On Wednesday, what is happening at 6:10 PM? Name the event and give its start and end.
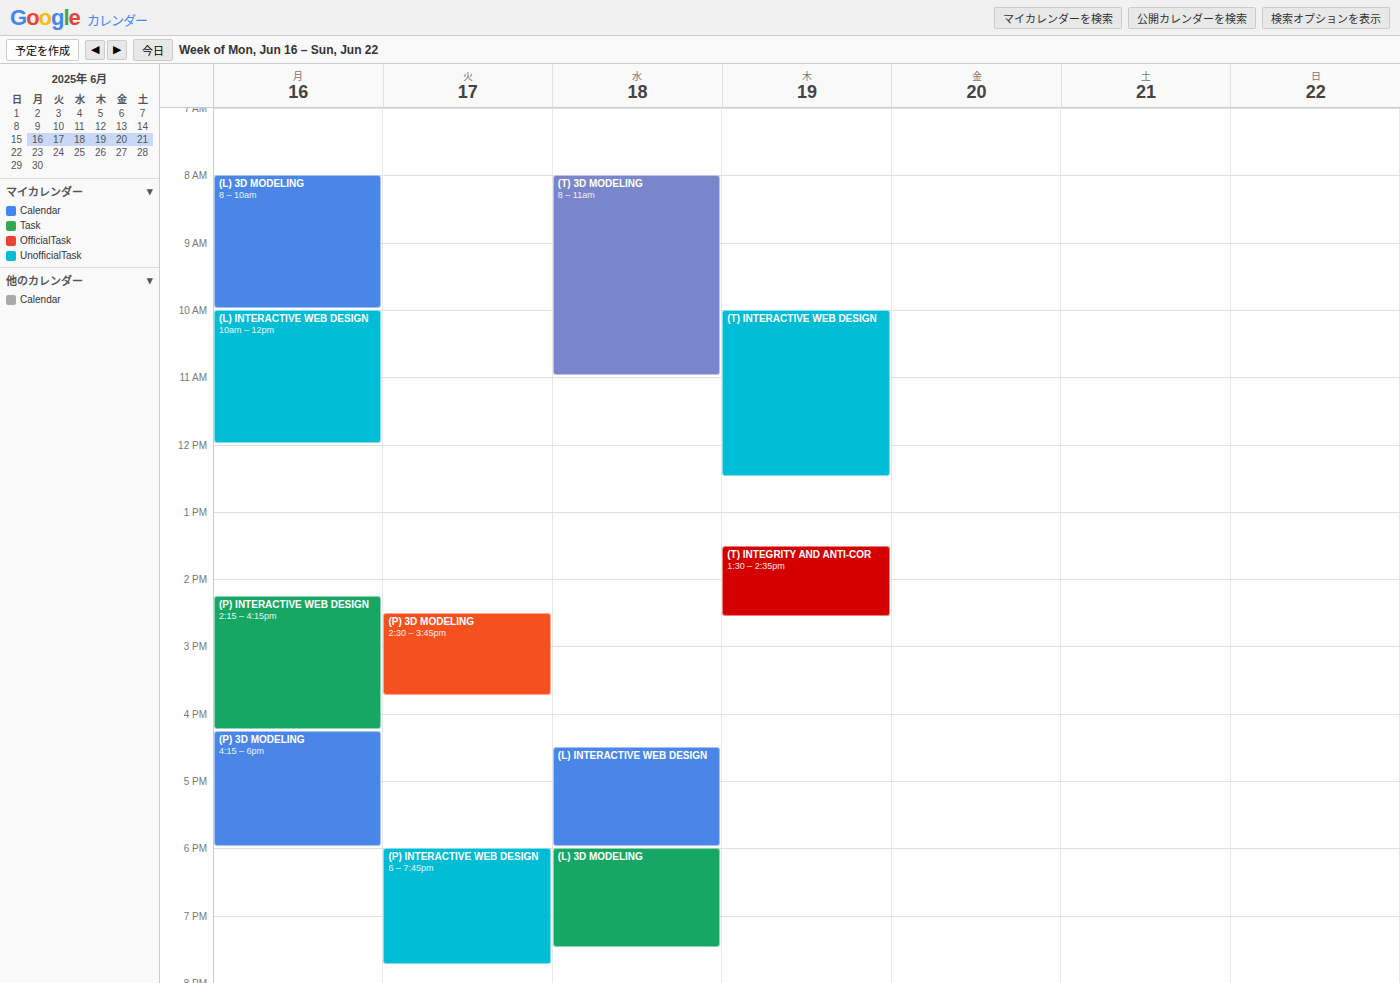
"(L) 3D MODELING", 6:00 PM to 7:30 PM